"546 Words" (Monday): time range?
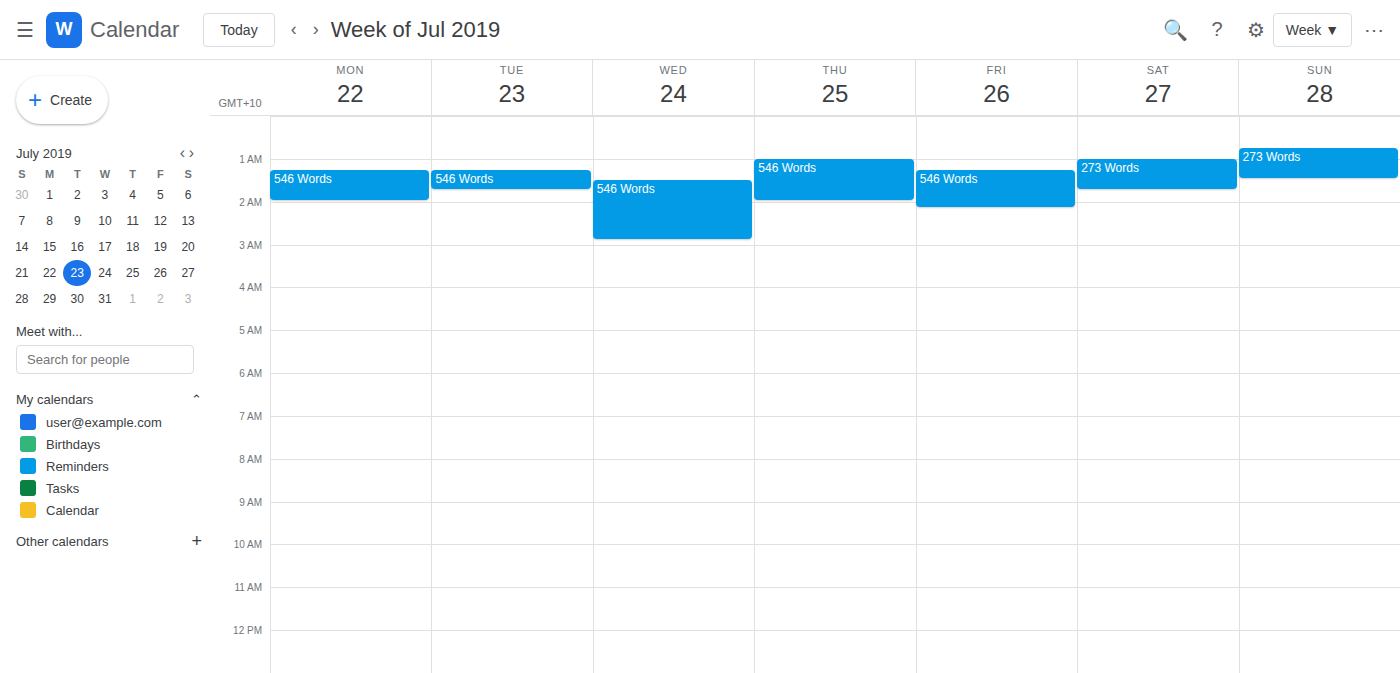
1:15 AM to 2:00 AM